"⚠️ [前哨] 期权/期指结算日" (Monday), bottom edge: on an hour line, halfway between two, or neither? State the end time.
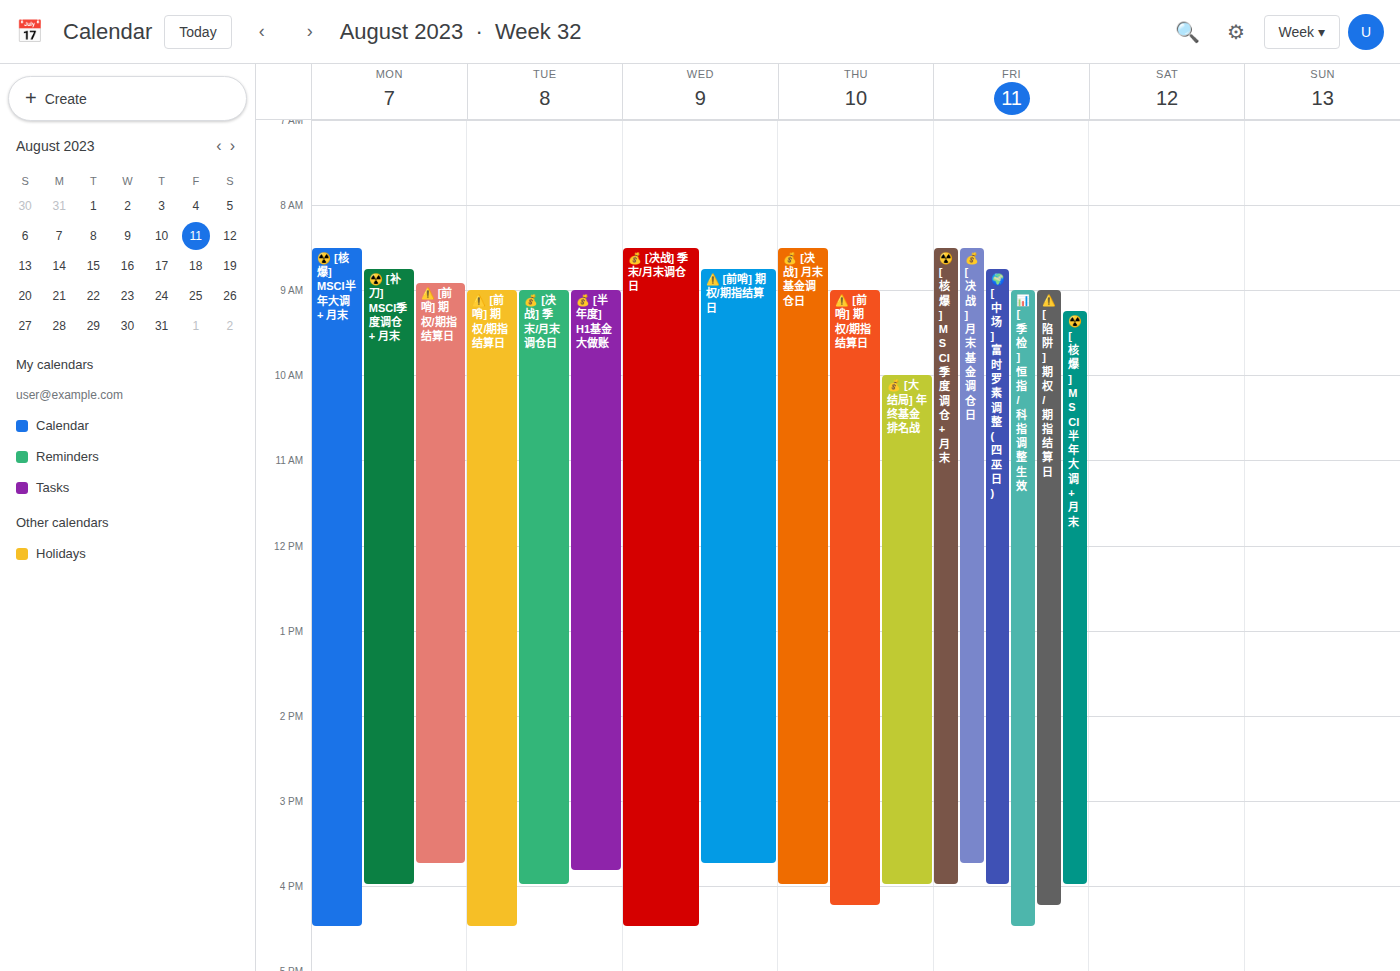
3:45 PM -- neither: three quarters of the way from the 3 PM line to the 4 PM line.